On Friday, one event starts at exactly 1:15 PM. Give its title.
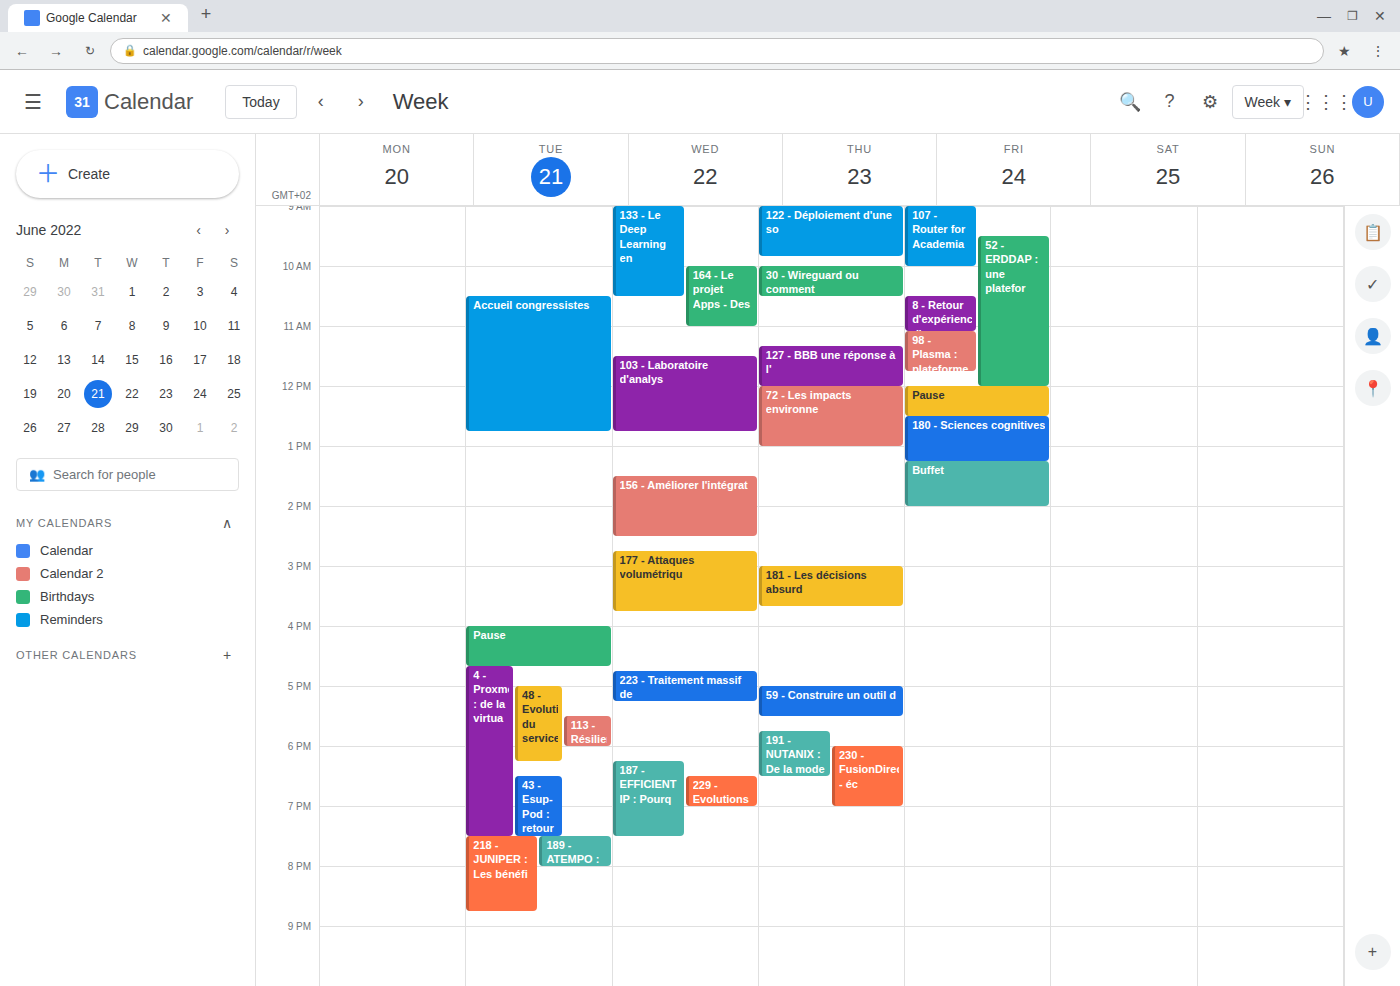
"Buffet"